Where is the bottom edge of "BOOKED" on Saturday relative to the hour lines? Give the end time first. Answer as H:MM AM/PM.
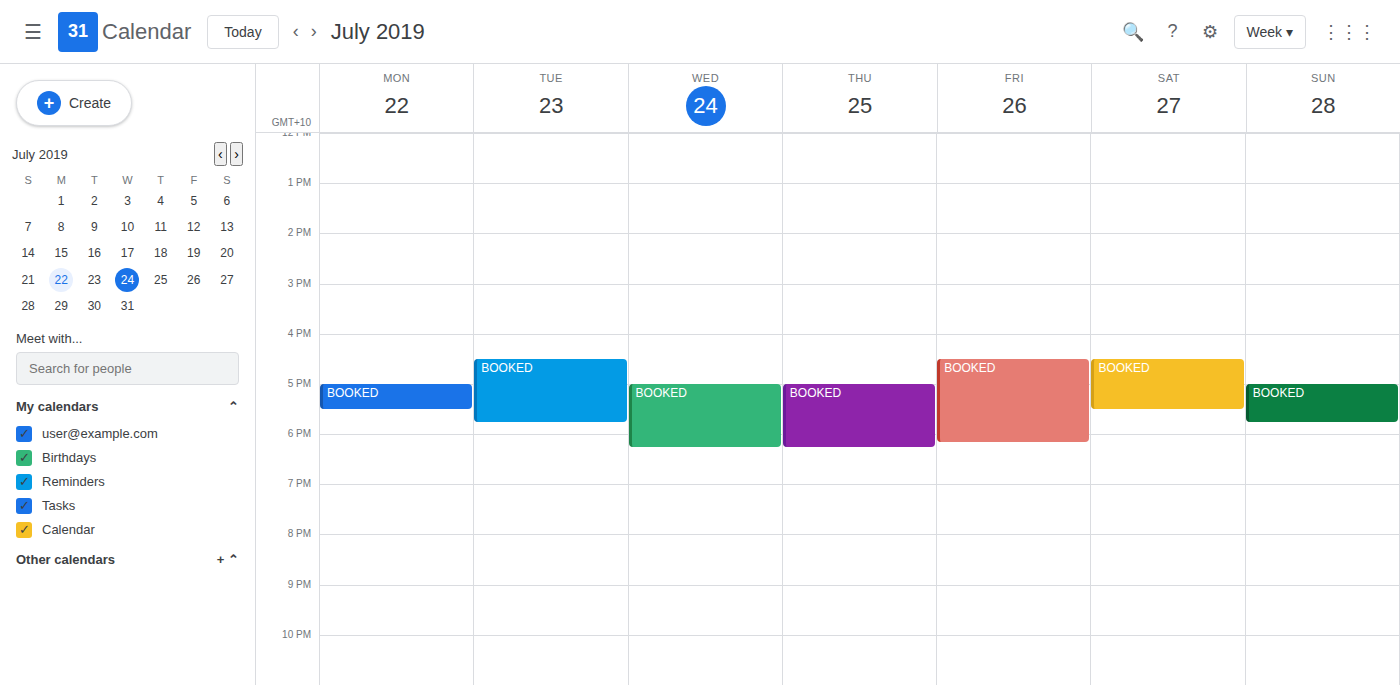
5:30 PM -- halfway between the 5 PM and 6 PM lines.